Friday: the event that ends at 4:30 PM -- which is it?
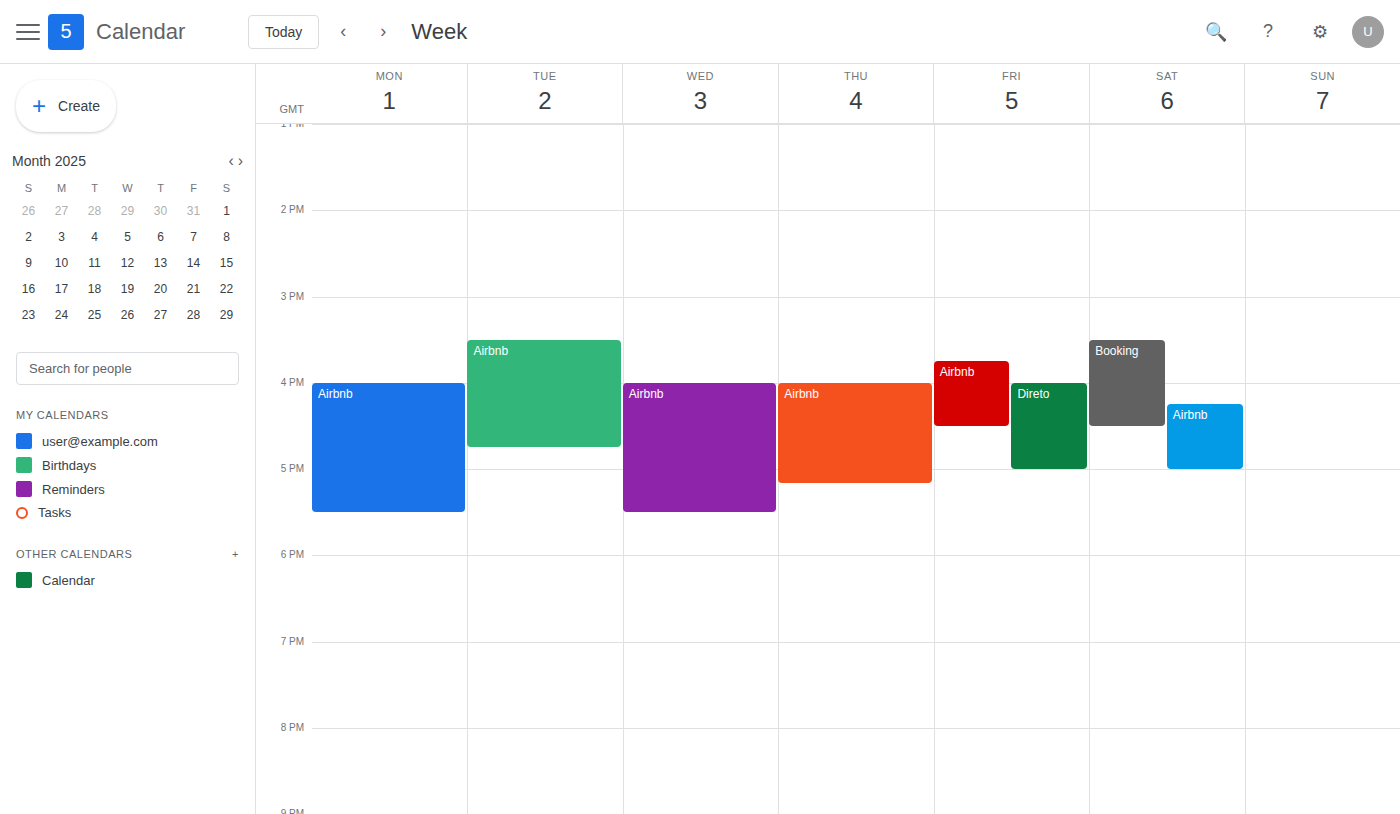
"Airbnb"